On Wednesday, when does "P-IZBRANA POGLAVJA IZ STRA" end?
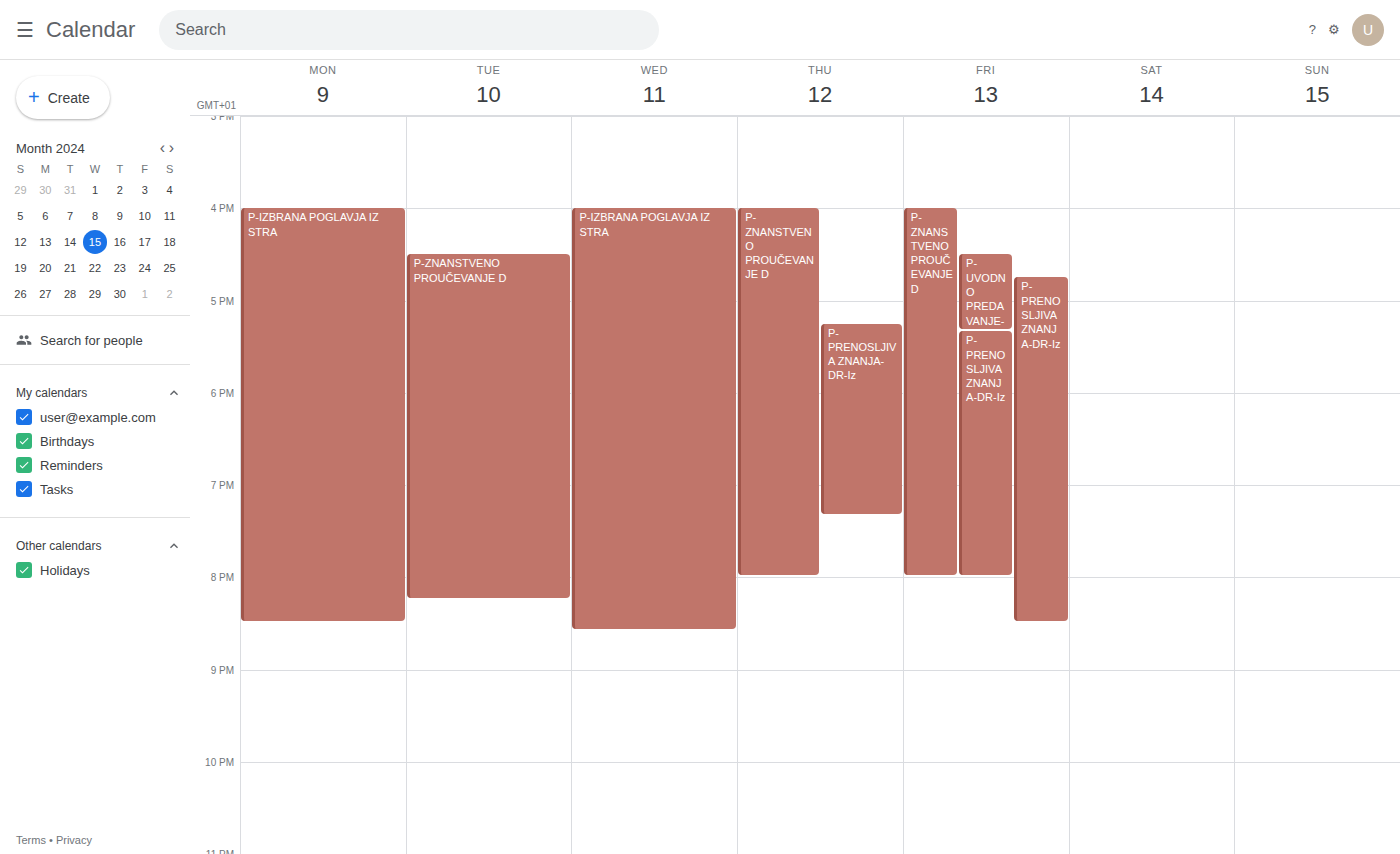
8:35 PM